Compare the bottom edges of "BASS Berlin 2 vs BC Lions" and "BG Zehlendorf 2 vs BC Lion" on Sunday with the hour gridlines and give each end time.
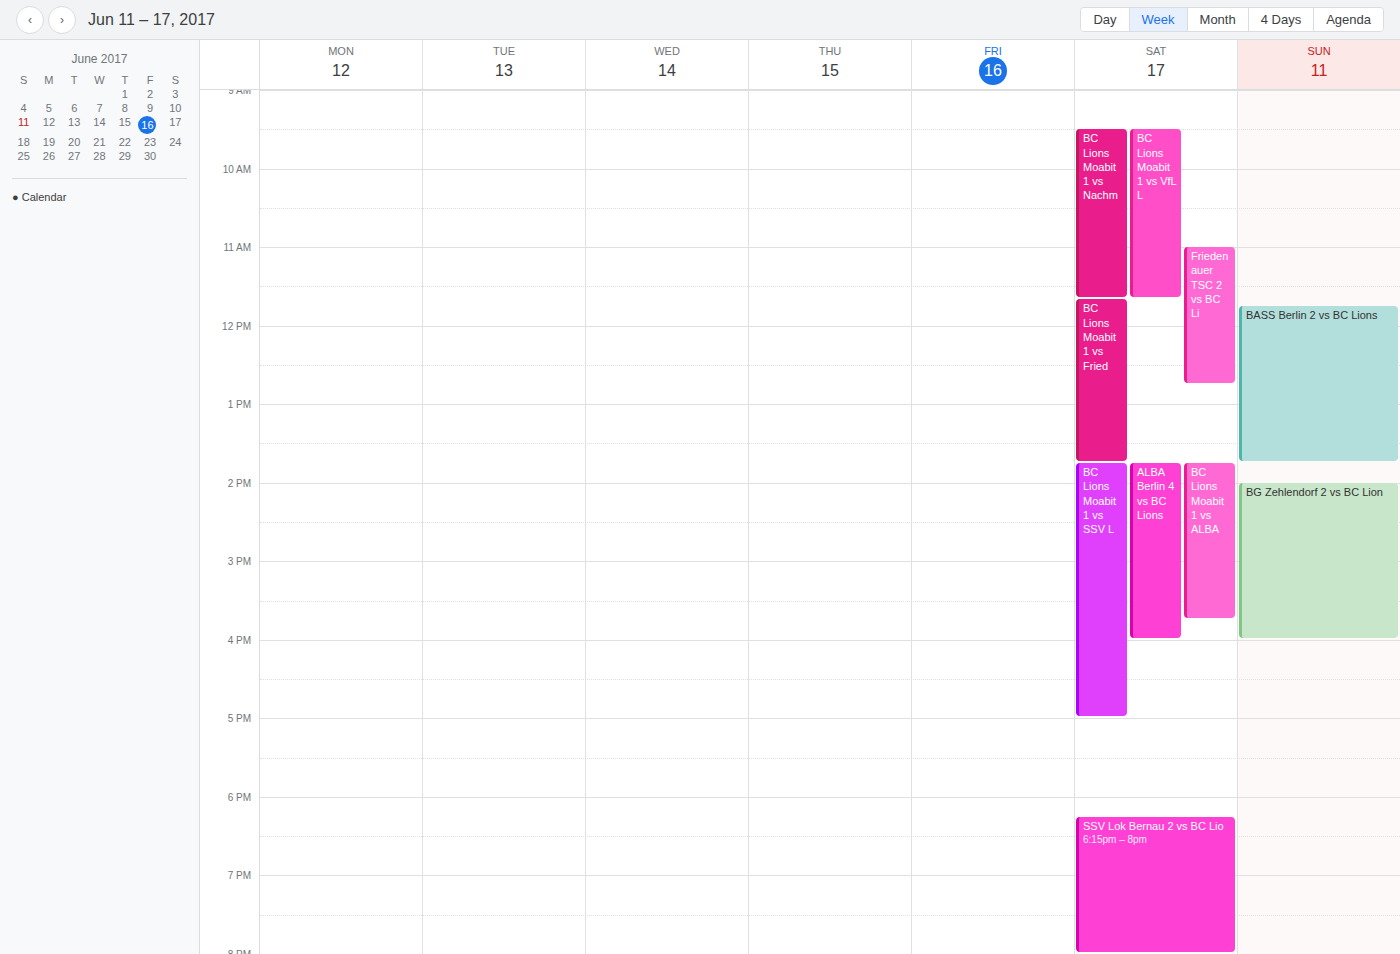
"BASS Berlin 2 vs BC Lions": 1:45 PM, neither: three quarters of the way from the 1 PM line to the 2 PM line. "BG Zehlendorf 2 vs BC Lion": 4:00 PM, exactly on the 4 PM line.